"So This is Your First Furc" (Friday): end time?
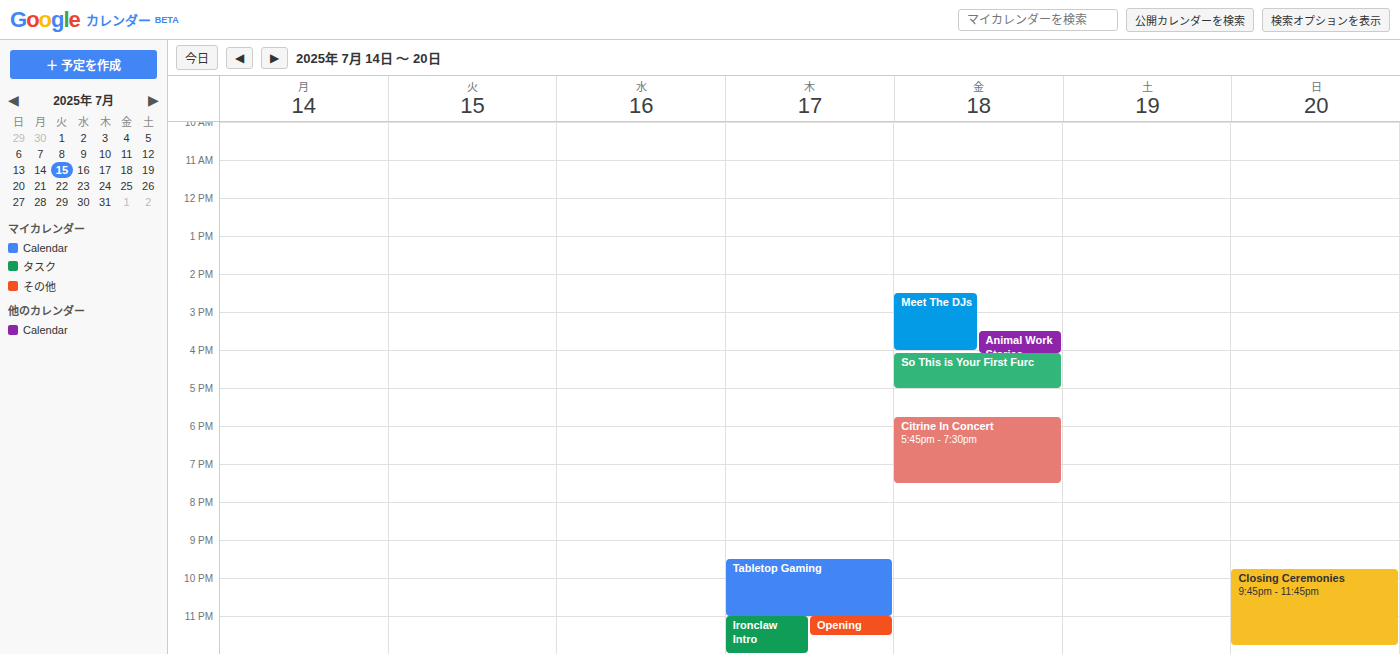
5:00 PM